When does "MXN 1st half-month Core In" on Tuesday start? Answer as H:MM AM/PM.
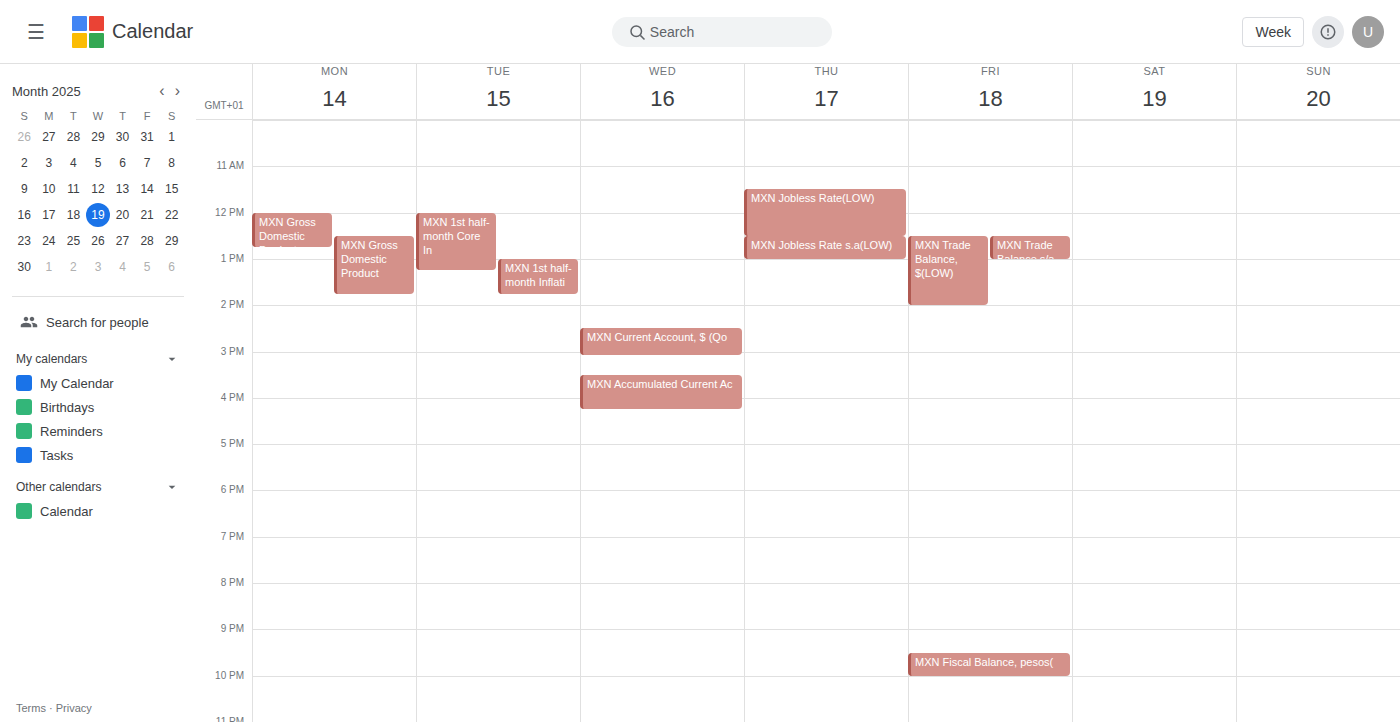
12:00 PM